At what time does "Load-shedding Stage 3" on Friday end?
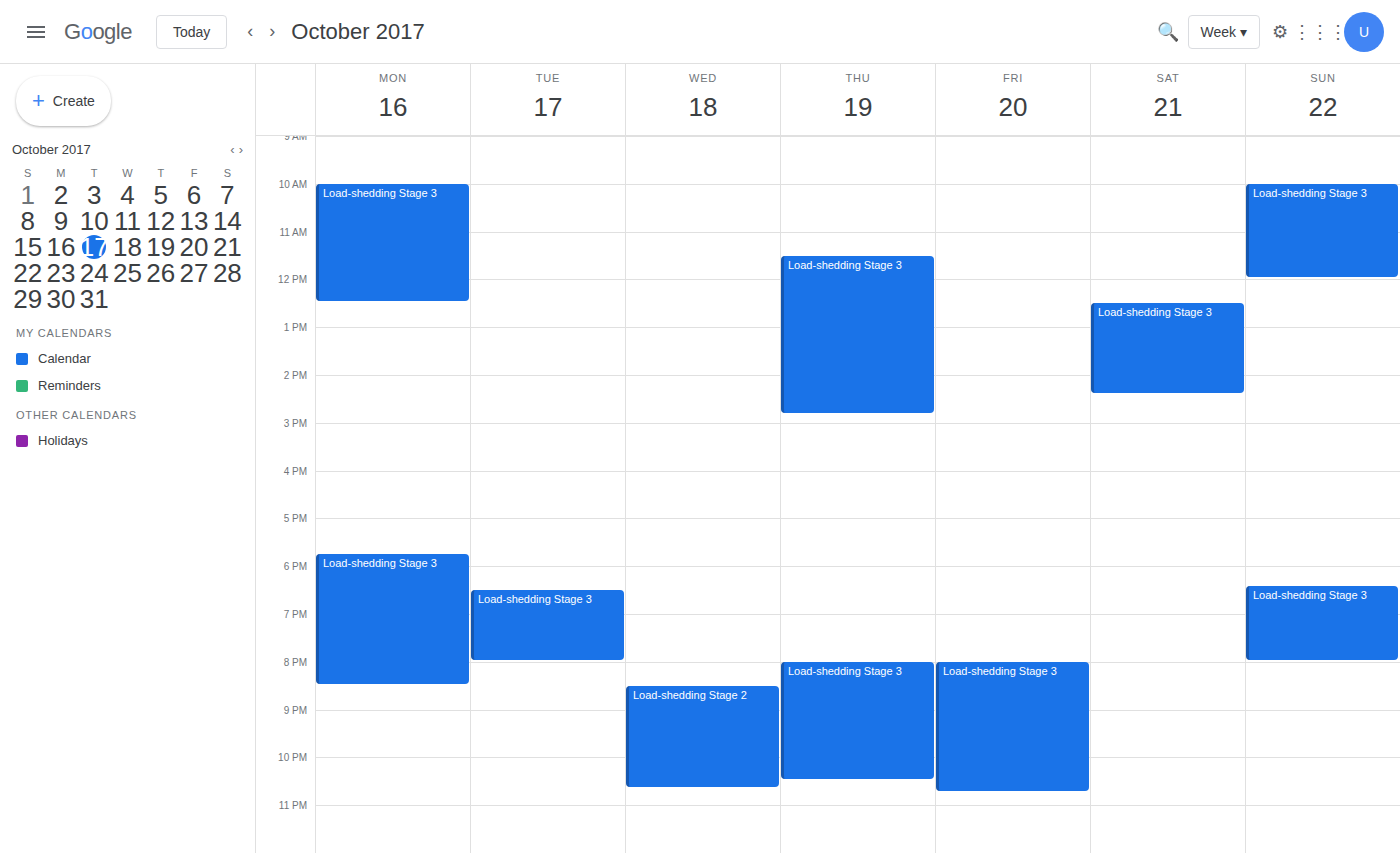
10:45 PM